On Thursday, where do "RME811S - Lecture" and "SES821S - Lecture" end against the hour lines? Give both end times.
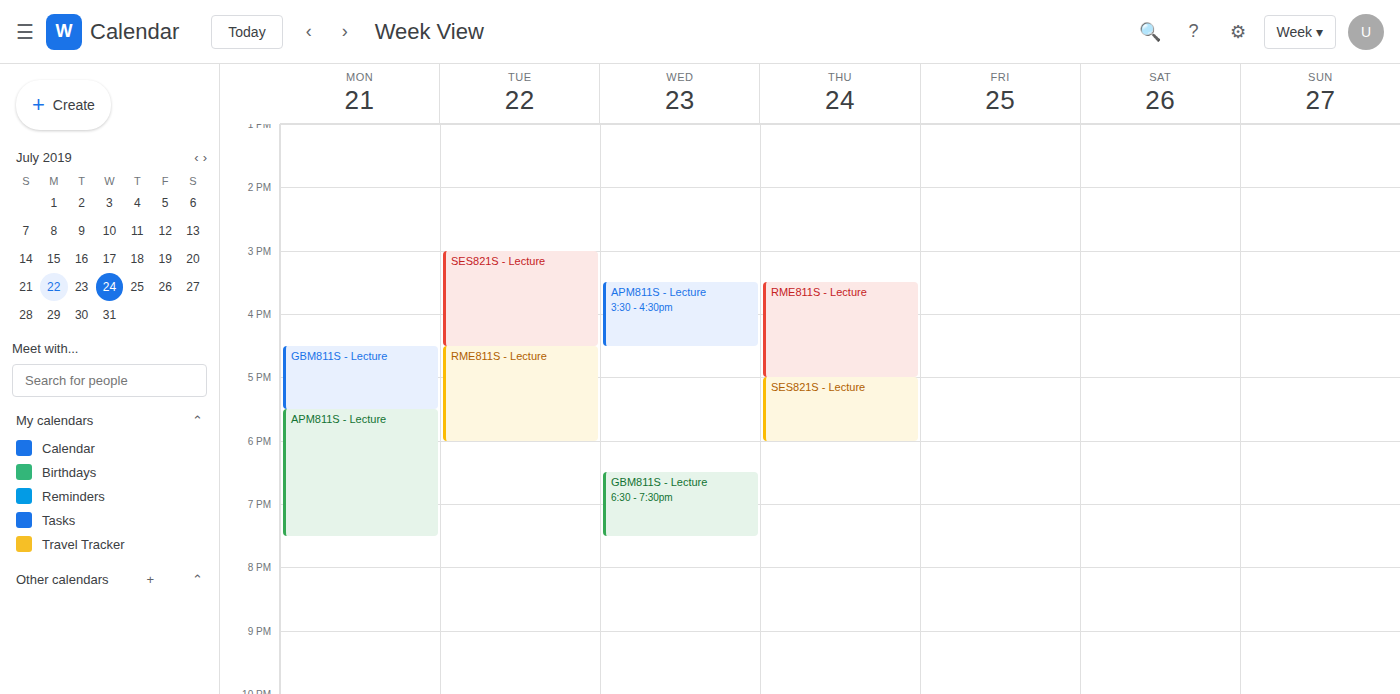
"RME811S - Lecture": 5:00 PM, exactly on the 5 PM line. "SES821S - Lecture": 6:00 PM, exactly on the 6 PM line.